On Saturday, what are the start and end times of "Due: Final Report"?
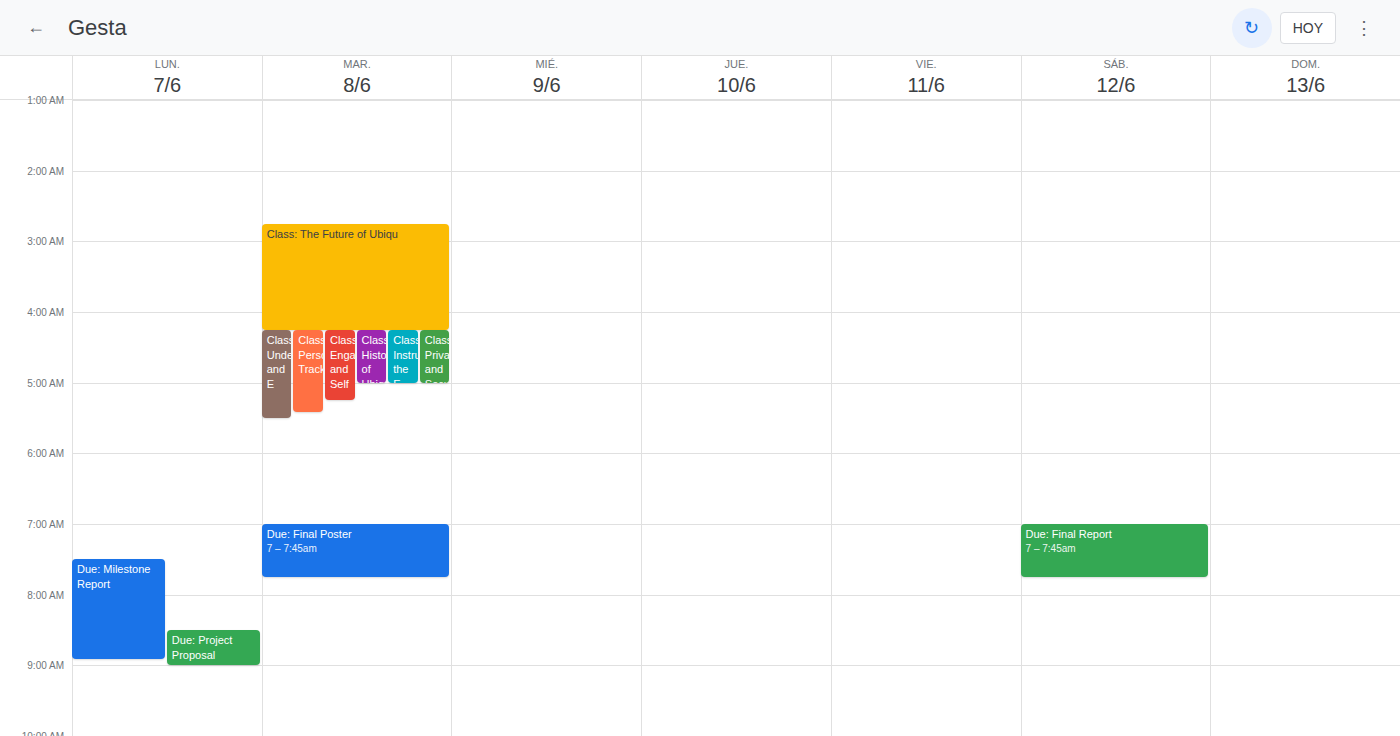
07:00 to 07:45